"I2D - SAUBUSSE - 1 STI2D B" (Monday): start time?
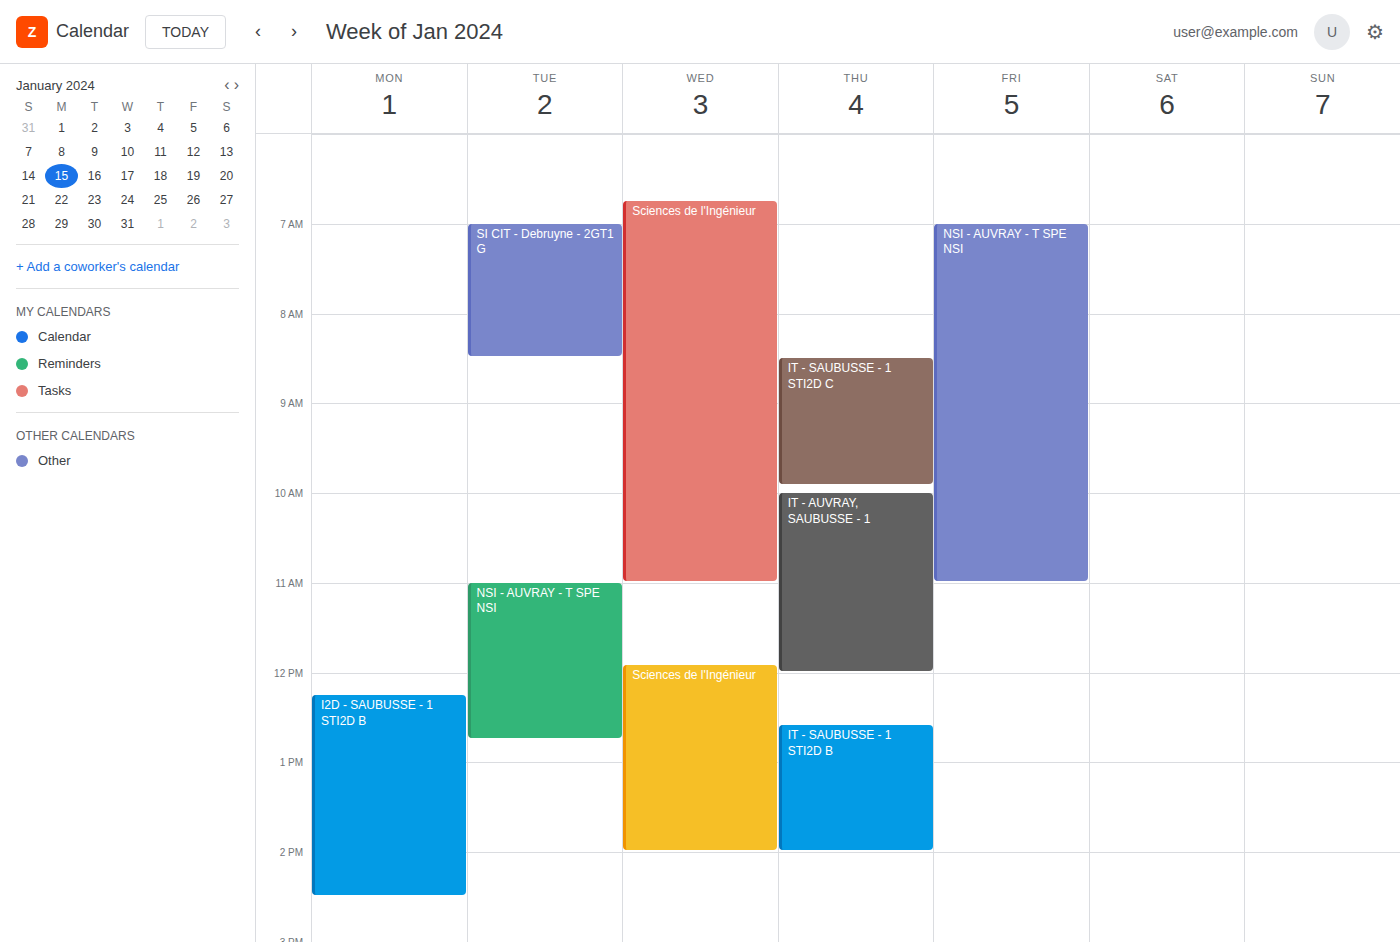
12:15 PM